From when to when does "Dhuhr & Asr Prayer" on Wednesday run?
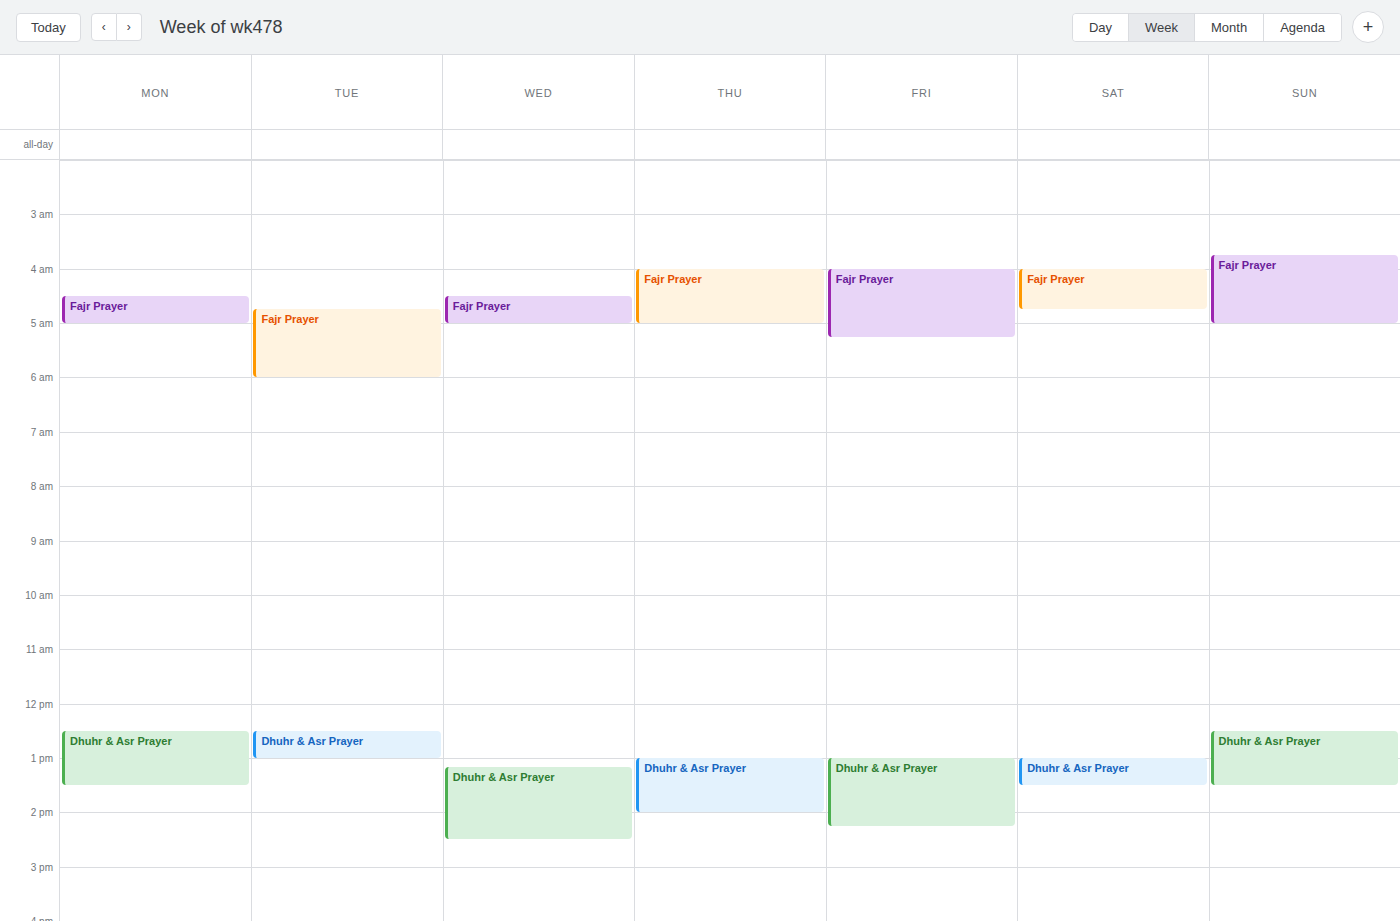
13:10 to 14:30